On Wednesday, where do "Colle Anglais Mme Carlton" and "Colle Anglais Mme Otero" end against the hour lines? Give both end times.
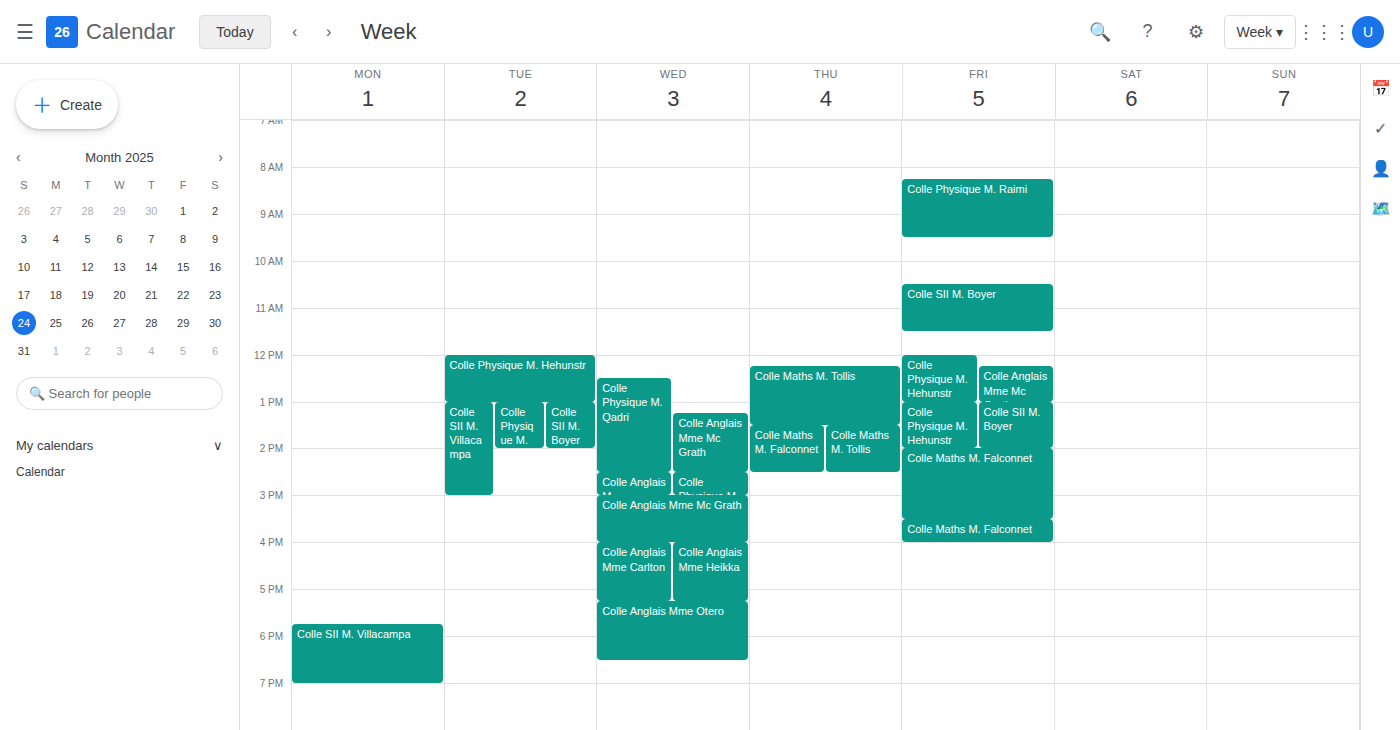
"Colle Anglais Mme Carlton": 5:15 PM, neither: a quarter of the way from the 5 PM line to the 6 PM line. "Colle Anglais Mme Otero": 6:30 PM, halfway between the 6 PM and 7 PM lines.